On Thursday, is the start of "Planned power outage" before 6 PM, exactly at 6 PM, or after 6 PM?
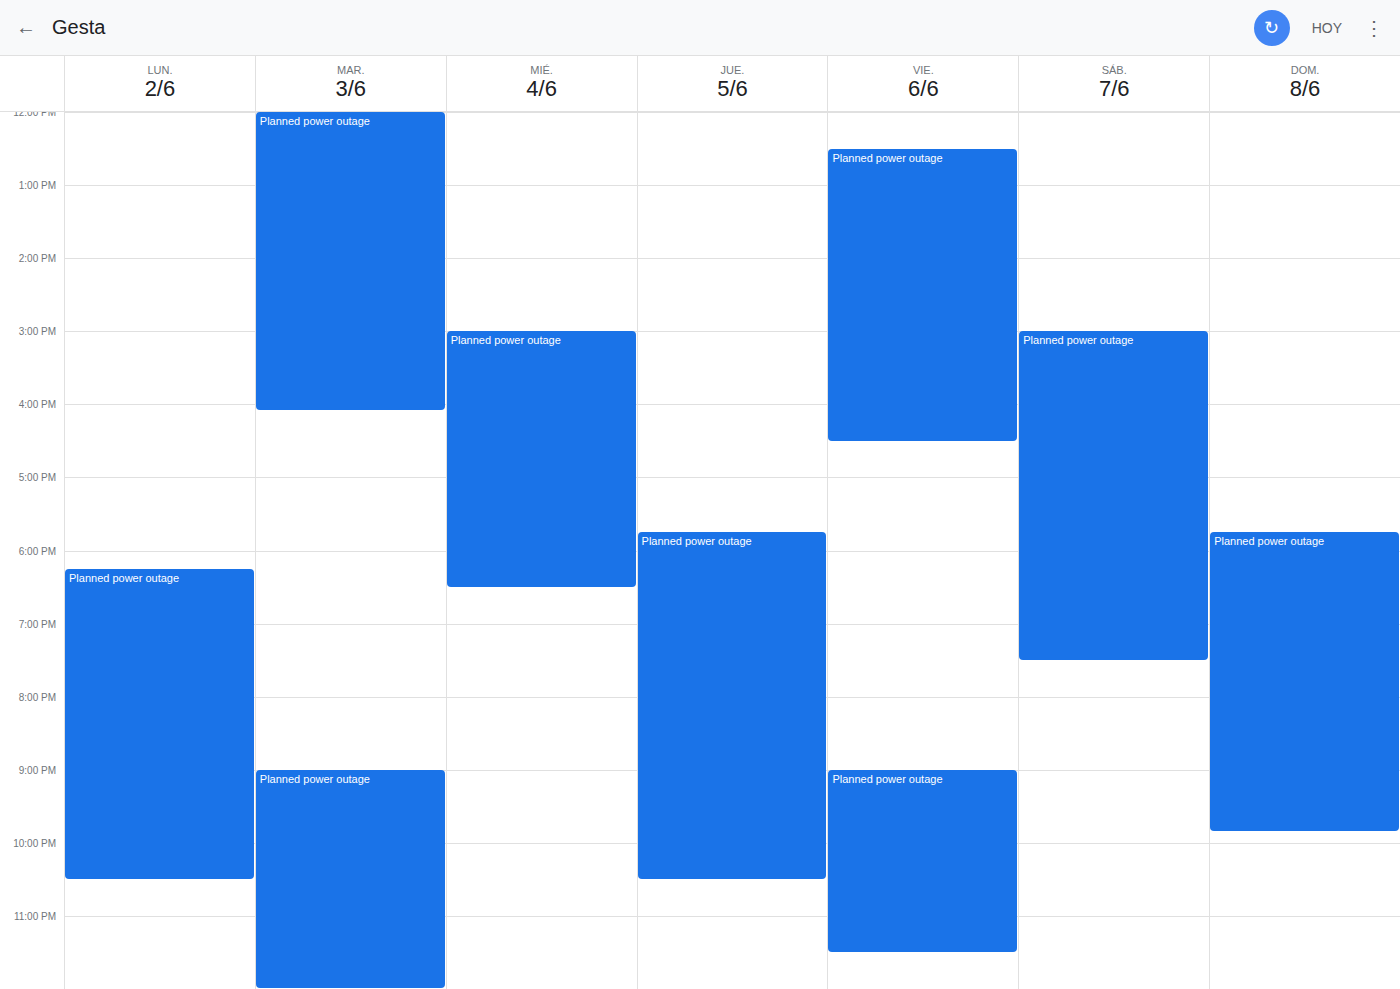
5:45 PM -- before 6 PM, 15 minutes above the 6 PM line.